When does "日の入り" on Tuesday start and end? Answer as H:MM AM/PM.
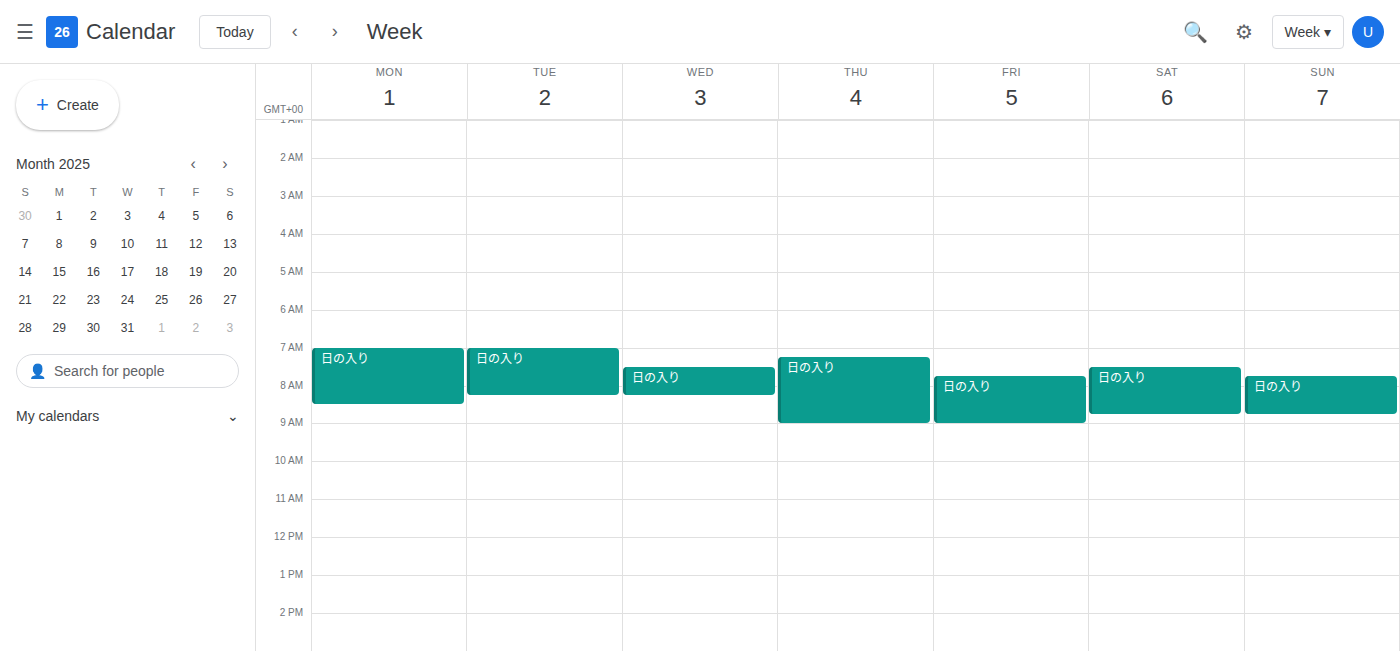
7:00 AM to 8:15 AM